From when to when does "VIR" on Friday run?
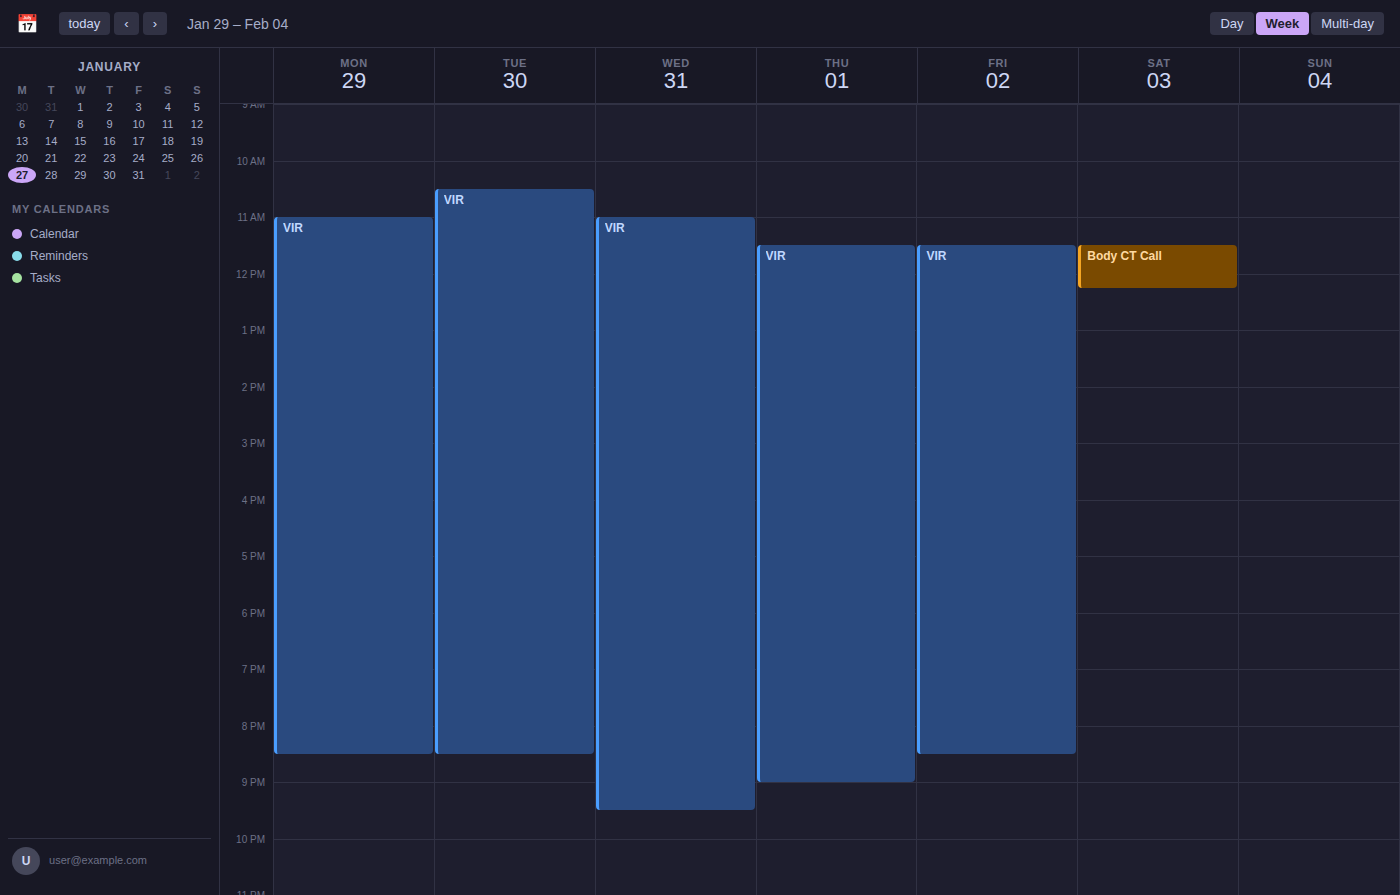
11:30 AM to 8:30 PM